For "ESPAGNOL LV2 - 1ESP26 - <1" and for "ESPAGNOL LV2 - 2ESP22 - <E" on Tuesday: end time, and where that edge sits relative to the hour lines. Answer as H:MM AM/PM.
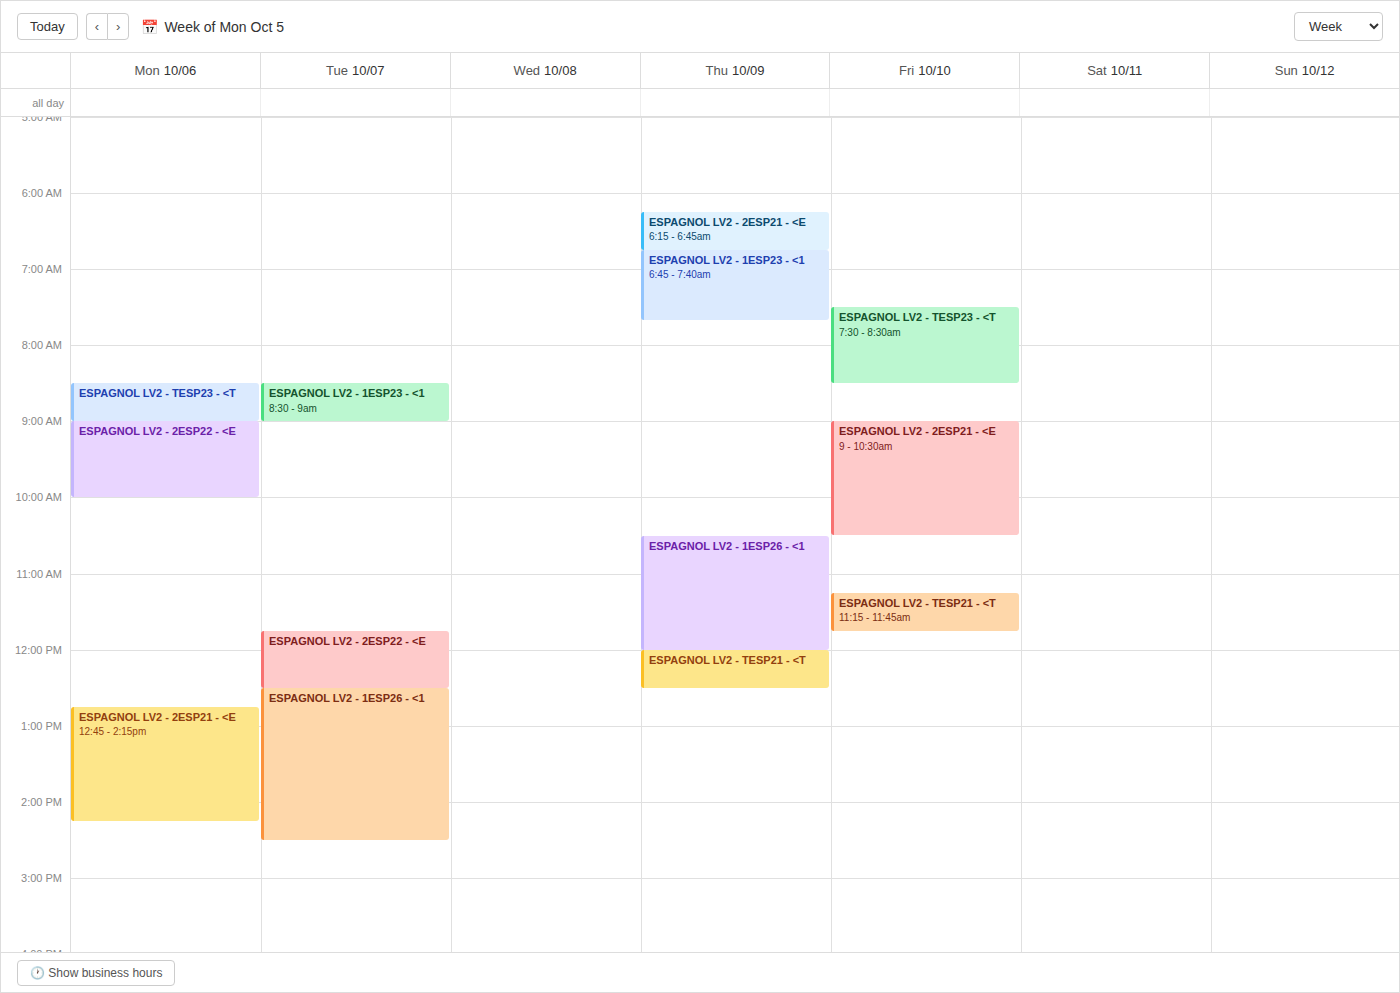
"ESPAGNOL LV2 - 1ESP26 - <1": 2:30 PM, halfway between the 2 PM and 3 PM lines. "ESPAGNOL LV2 - 2ESP22 - <E": 12:30 PM, halfway between the 12 PM and 1 PM lines.